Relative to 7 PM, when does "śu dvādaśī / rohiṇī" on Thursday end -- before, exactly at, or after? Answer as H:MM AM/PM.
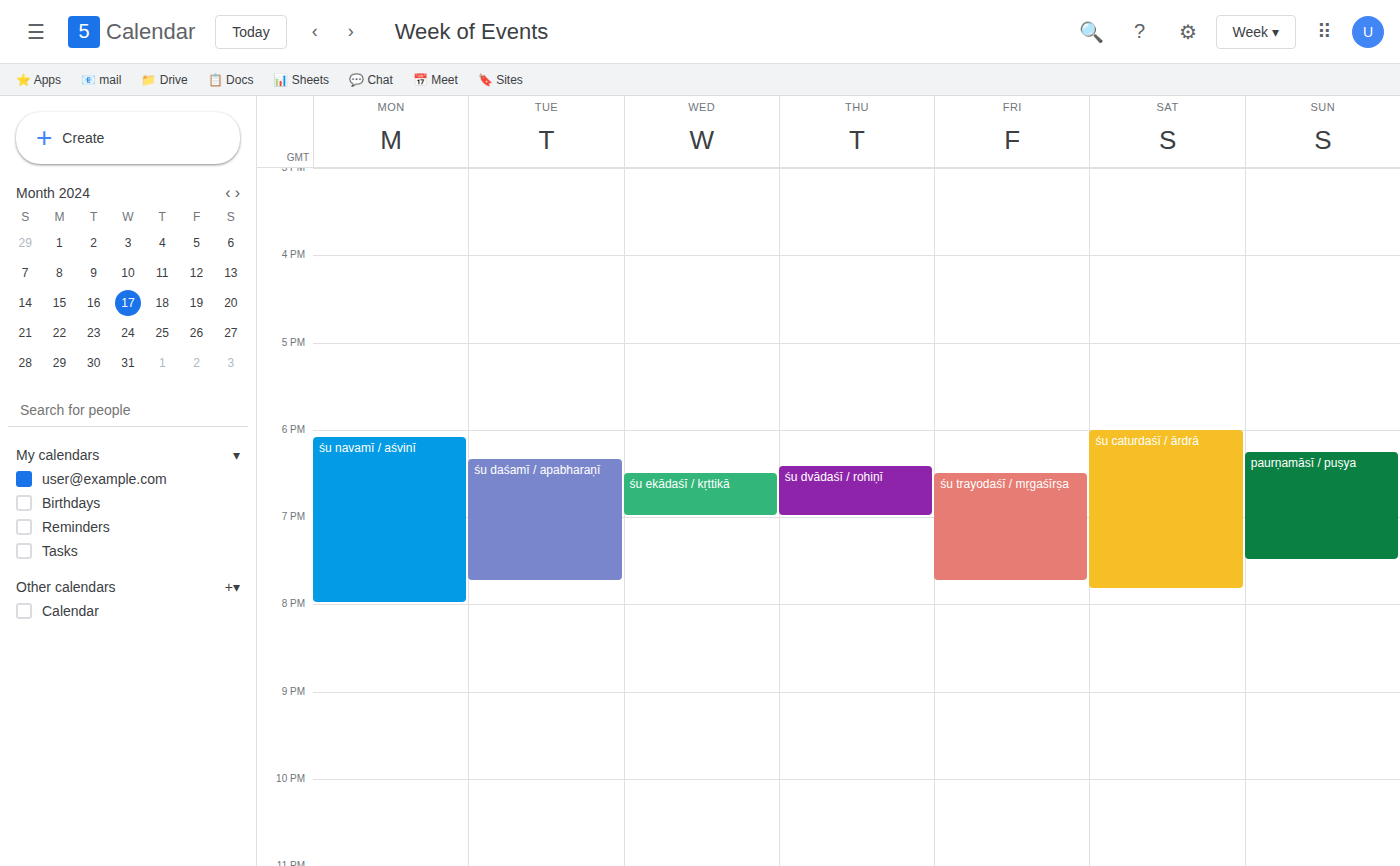
7:00 PM -- exactly at 7 PM, on the 7 PM line.